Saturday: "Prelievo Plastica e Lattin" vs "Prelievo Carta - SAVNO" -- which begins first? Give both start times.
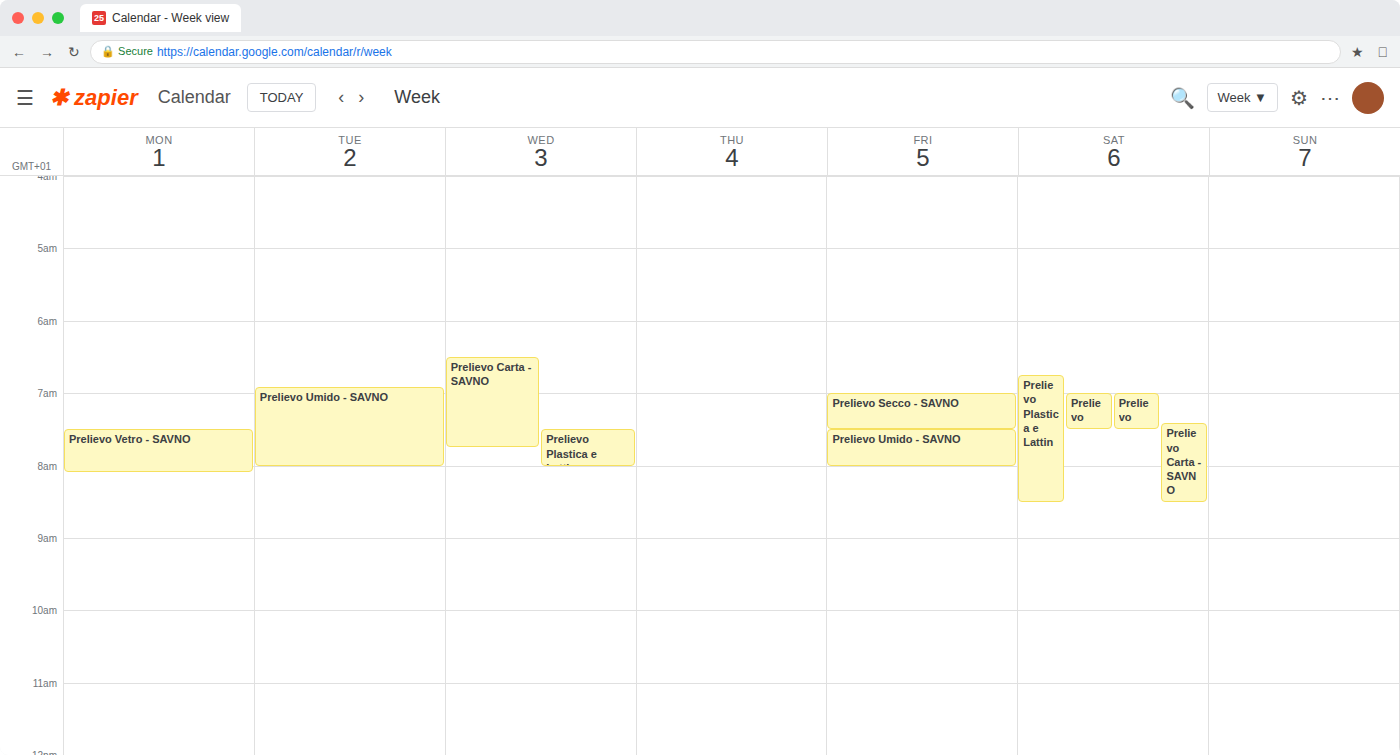
"Prelievo Plastica e Lattin" 06:45; "Prelievo Carta - SAVNO" 07:25.